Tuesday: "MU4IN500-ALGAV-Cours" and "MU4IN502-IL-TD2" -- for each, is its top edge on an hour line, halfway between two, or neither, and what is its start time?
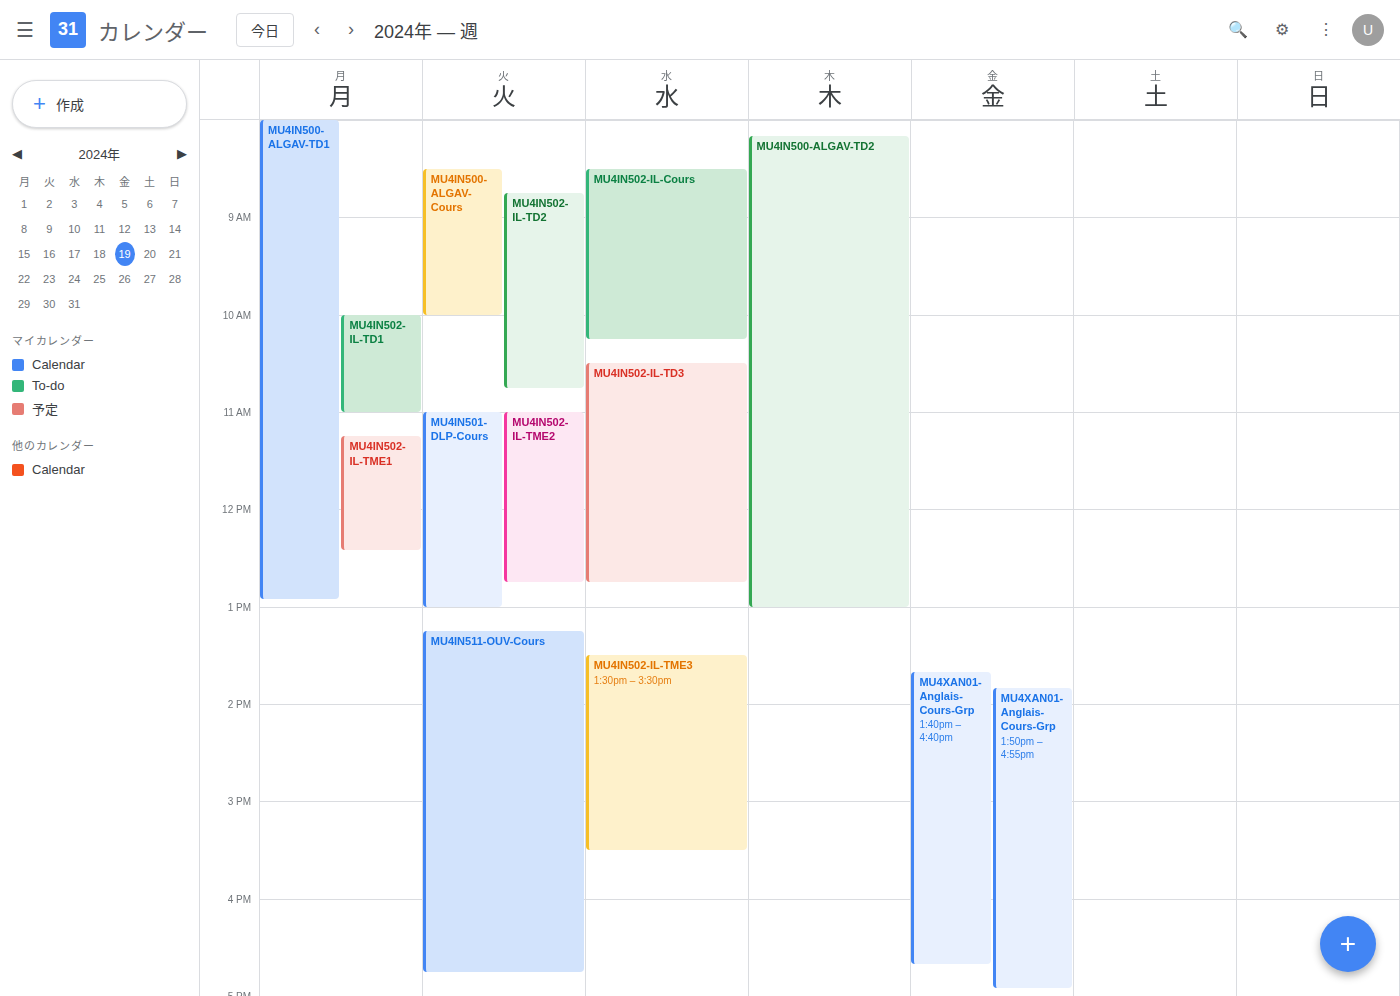
"MU4IN500-ALGAV-Cours": 08:30, halfway between the 08:00 and 09:00 lines. "MU4IN502-IL-TD2": 08:45, neither: three quarters of the way from the 08:00 line to the 09:00 line.